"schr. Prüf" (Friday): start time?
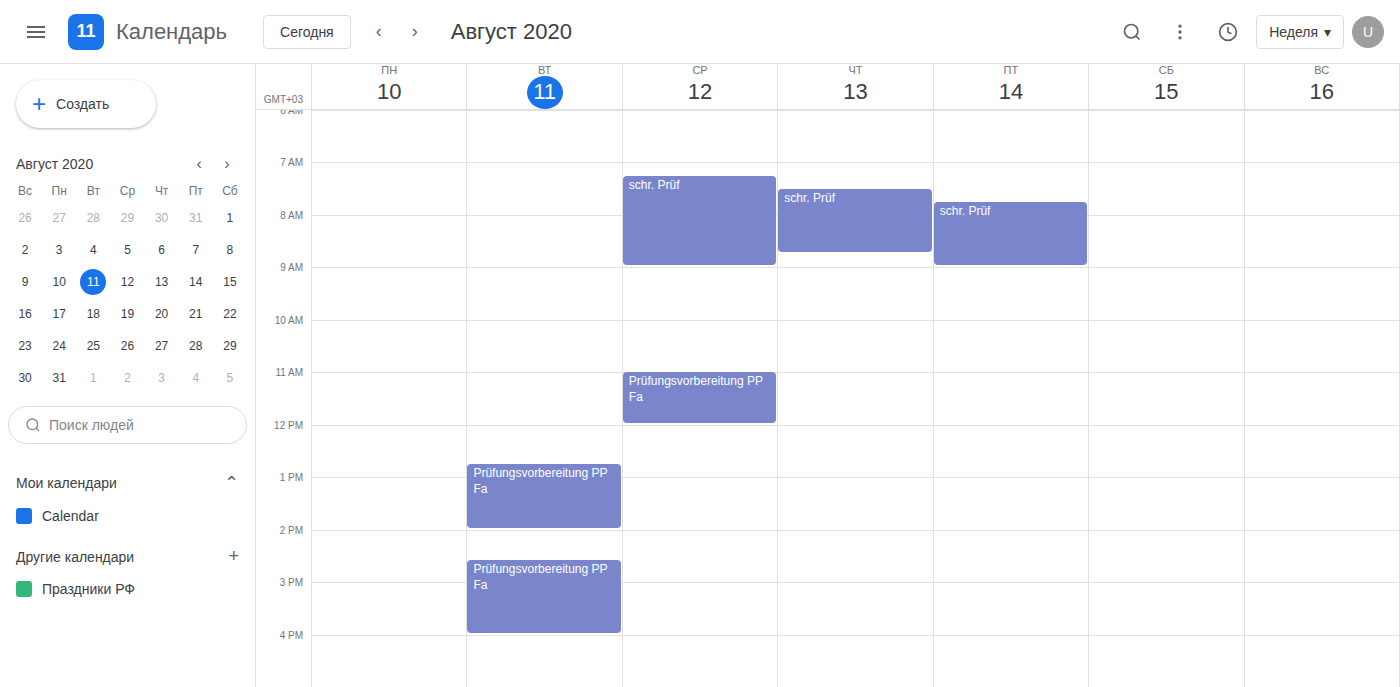
7:45 AM